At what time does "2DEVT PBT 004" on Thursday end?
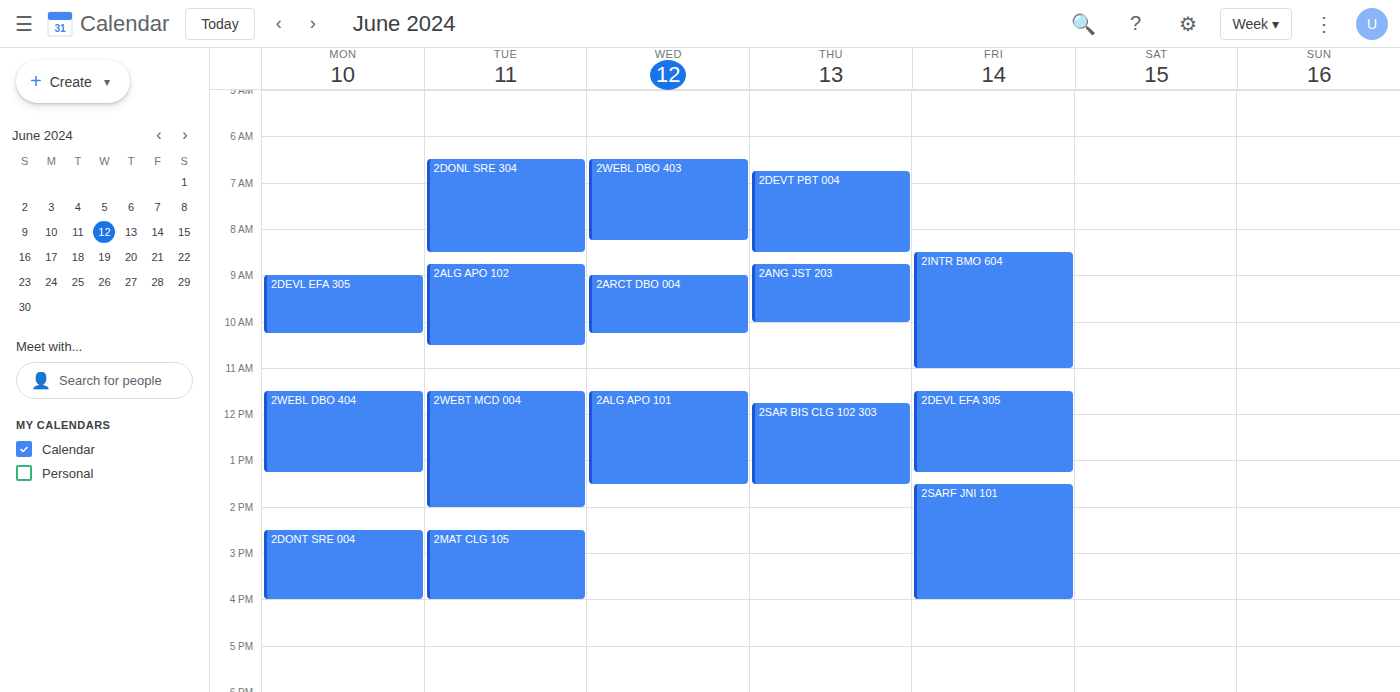
8:30 AM